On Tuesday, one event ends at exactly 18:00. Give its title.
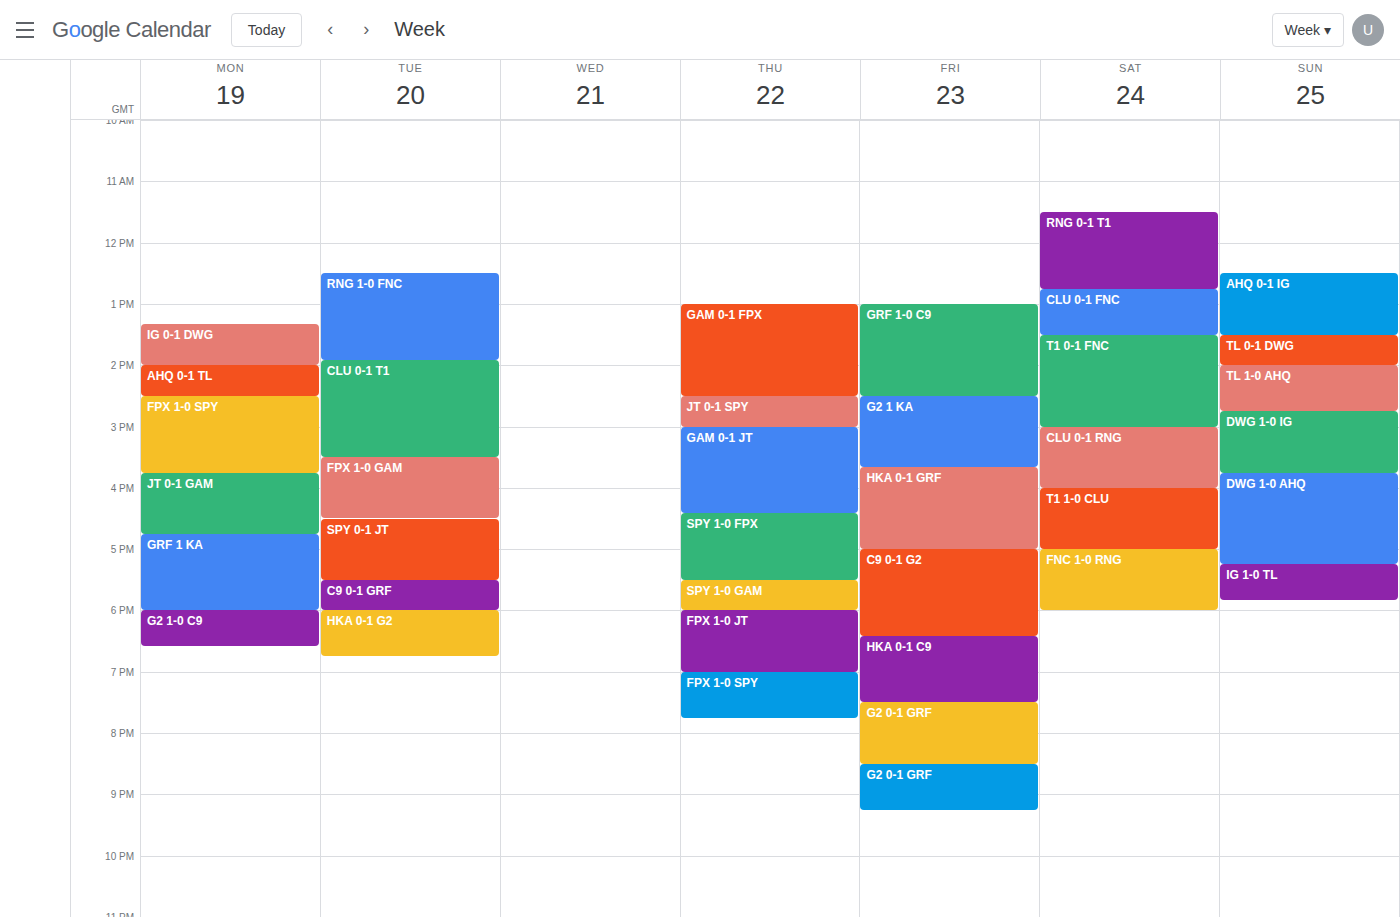
"C9 0-1 GRF"